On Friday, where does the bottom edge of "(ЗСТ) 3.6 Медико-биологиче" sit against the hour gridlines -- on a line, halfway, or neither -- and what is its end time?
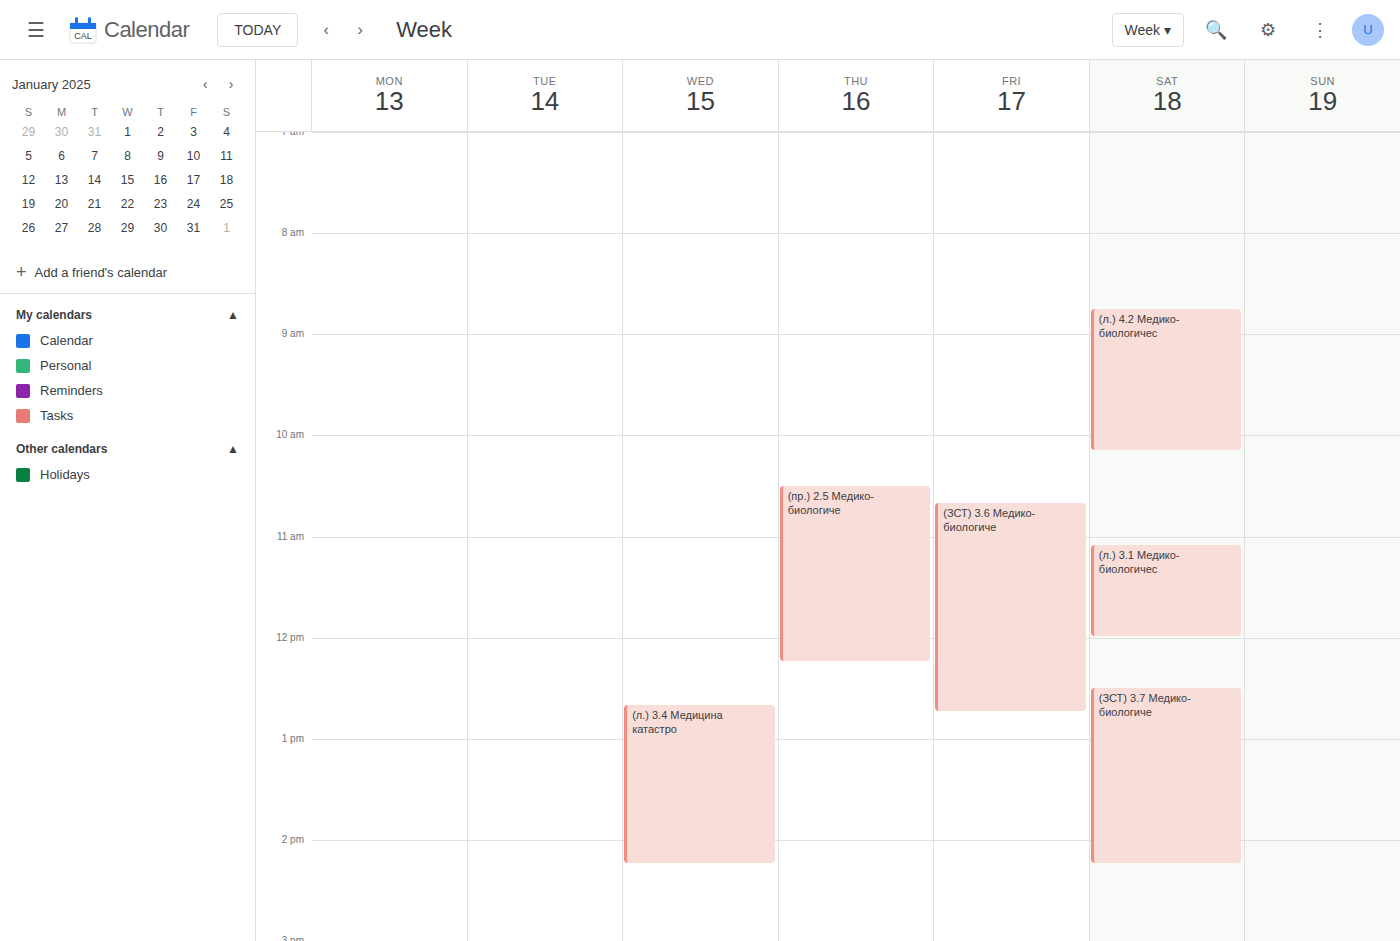
12:45 PM -- neither: three quarters of the way from the 12 PM line to the 1 PM line.